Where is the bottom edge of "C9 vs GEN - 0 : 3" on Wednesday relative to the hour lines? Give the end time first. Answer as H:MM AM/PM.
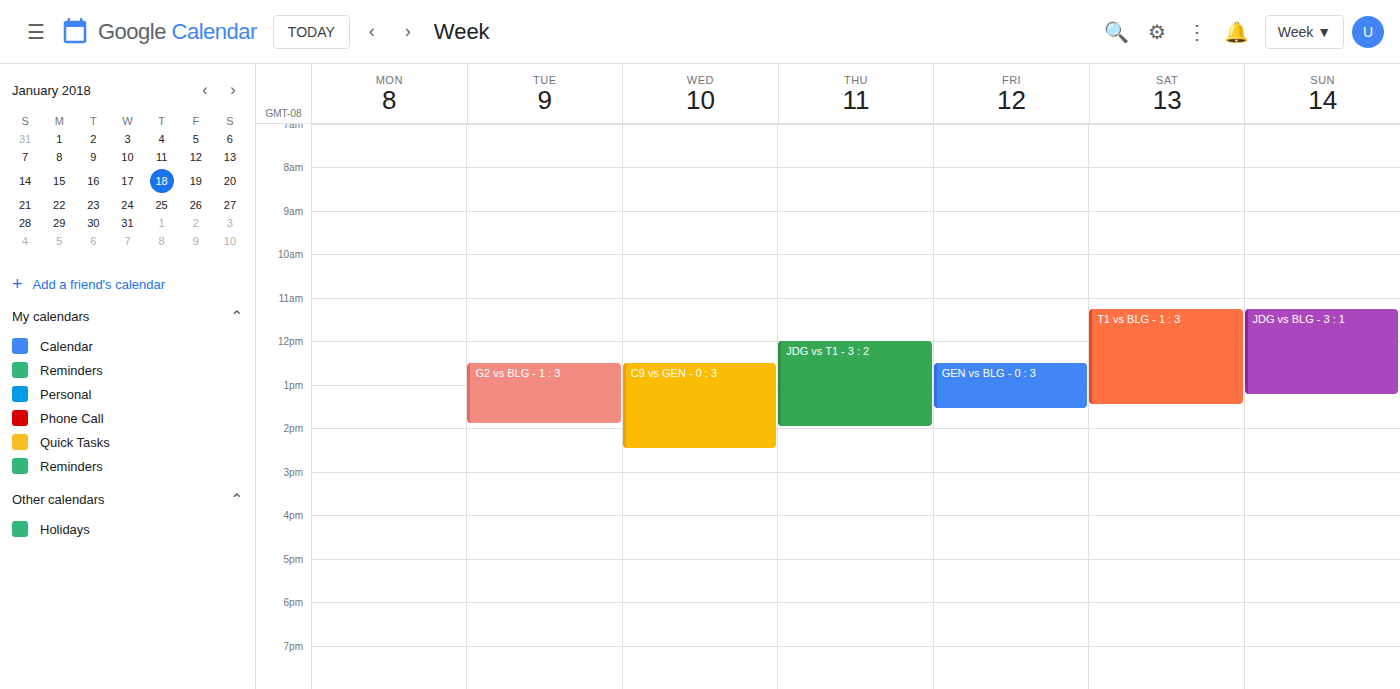
2:30 PM -- halfway between the 2 PM and 3 PM lines.